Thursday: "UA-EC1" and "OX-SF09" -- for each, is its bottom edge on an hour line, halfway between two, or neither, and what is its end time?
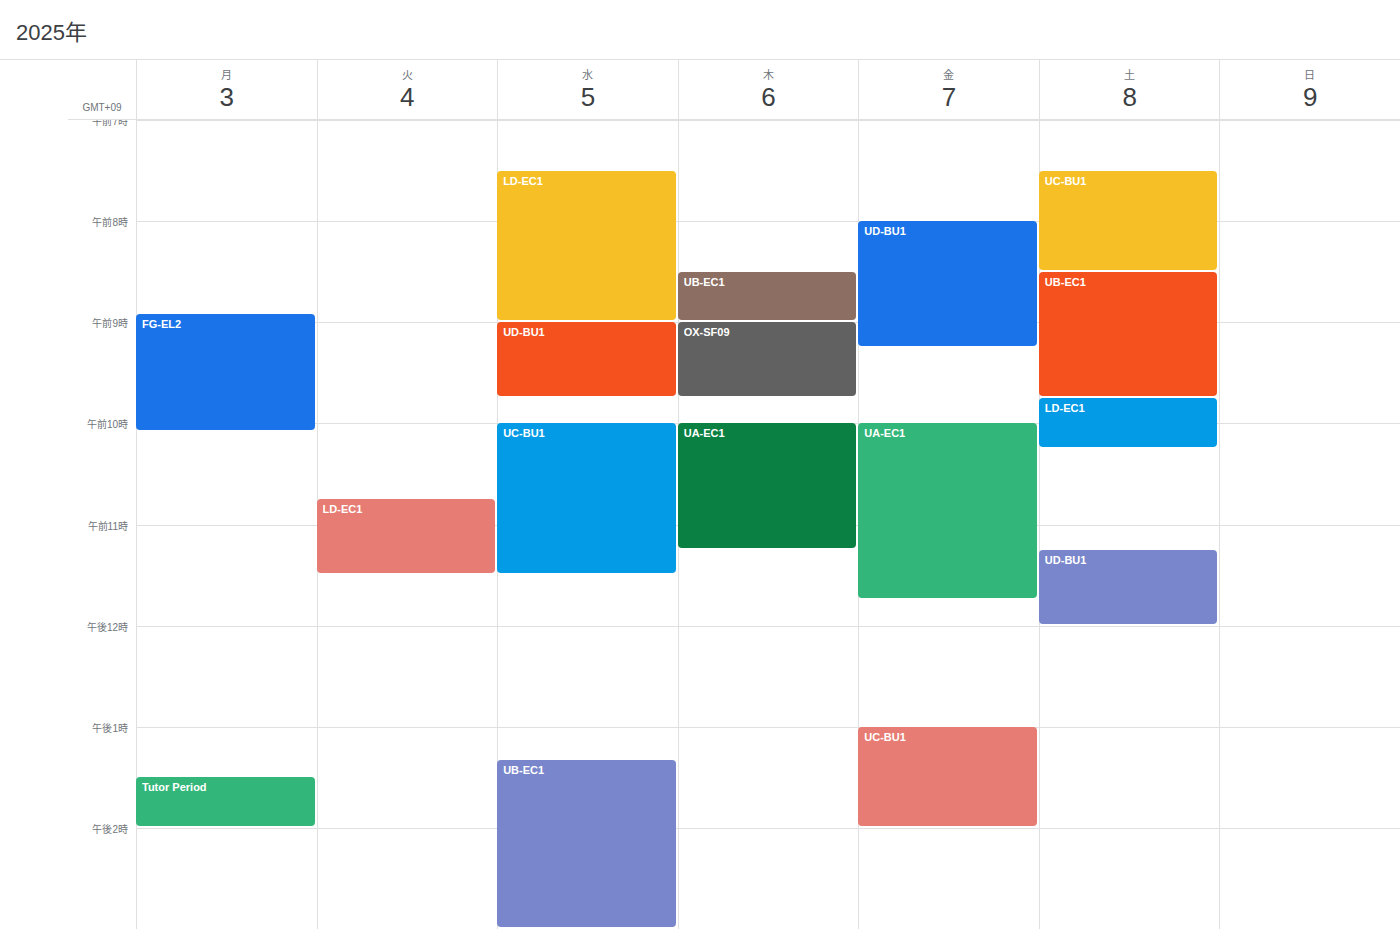
"UA-EC1": 11:15 AM, neither: a quarter of the way from the 11 AM line to the 12 PM line. "OX-SF09": 9:45 AM, neither: three quarters of the way from the 9 AM line to the 10 AM line.